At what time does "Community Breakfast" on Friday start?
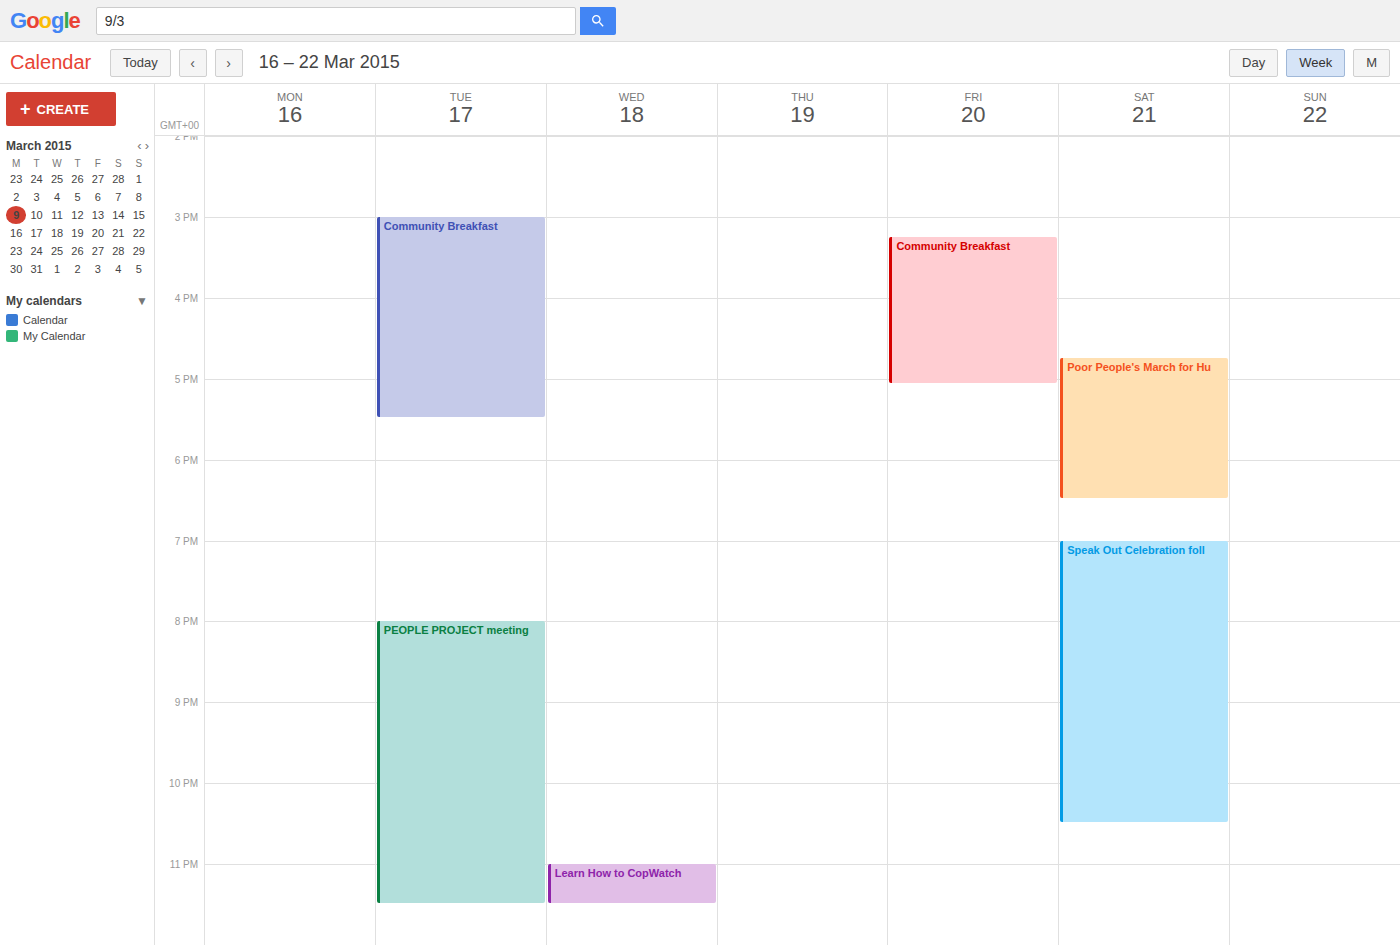
3:15 PM